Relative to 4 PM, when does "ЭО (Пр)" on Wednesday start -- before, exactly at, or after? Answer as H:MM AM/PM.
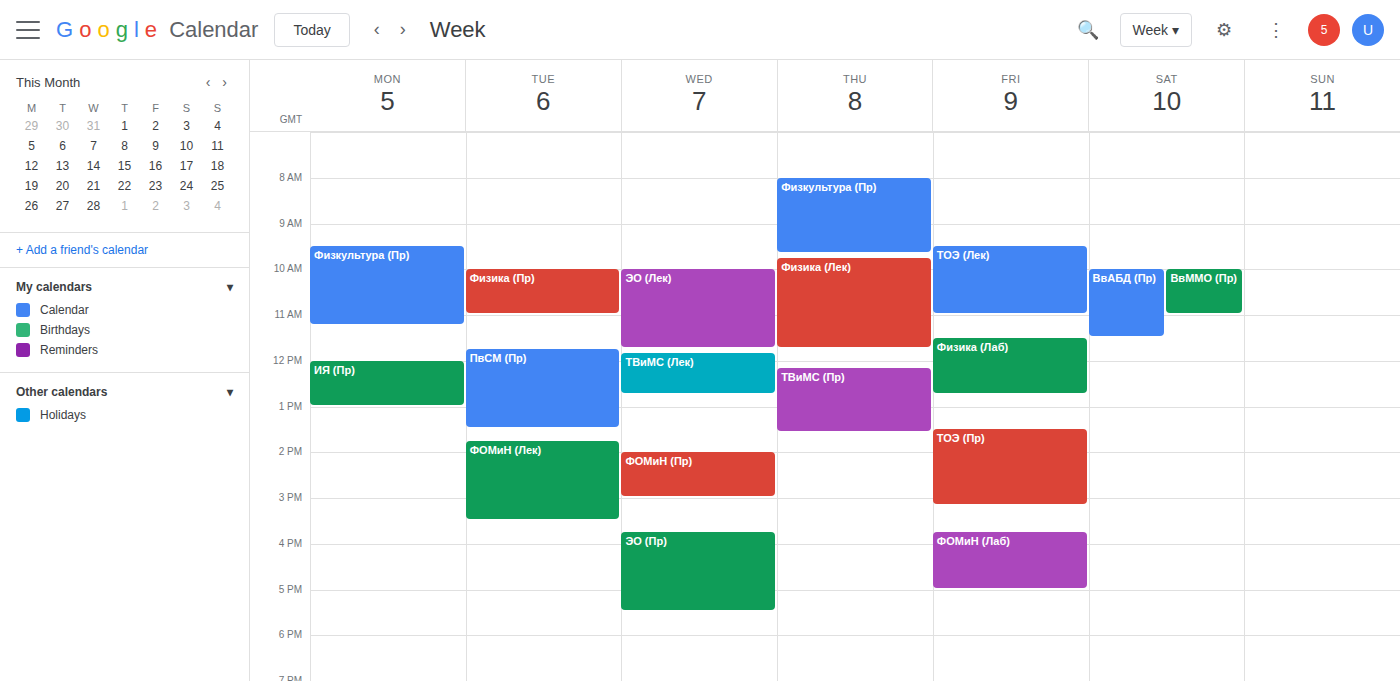
3:45 PM -- before 4 PM, 15 minutes above the 4 PM line.